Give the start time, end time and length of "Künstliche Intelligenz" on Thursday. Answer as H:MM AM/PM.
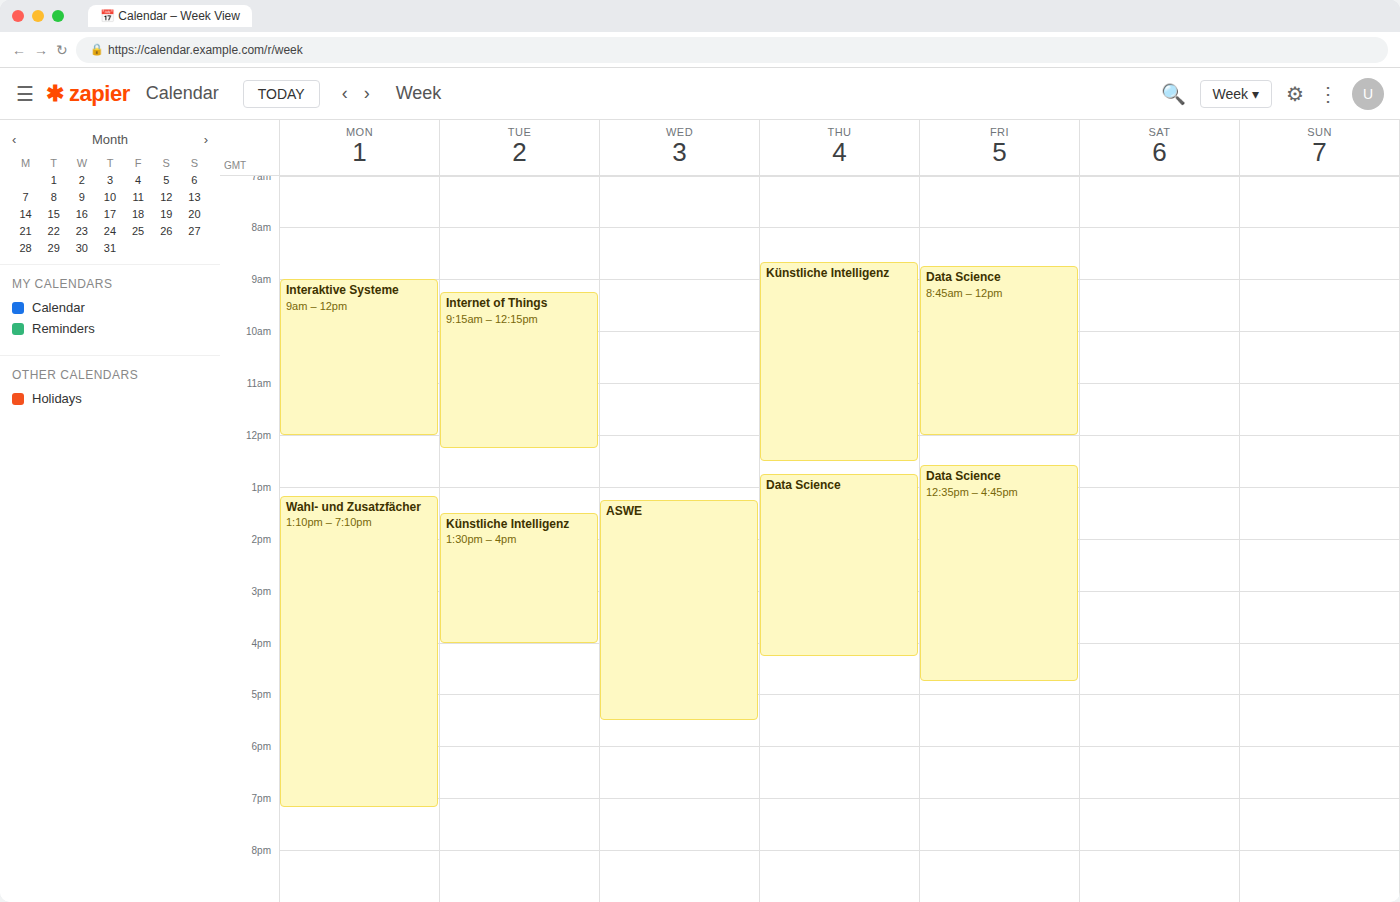
8:40 AM to 12:30 PM, 3 hours 50 minutes